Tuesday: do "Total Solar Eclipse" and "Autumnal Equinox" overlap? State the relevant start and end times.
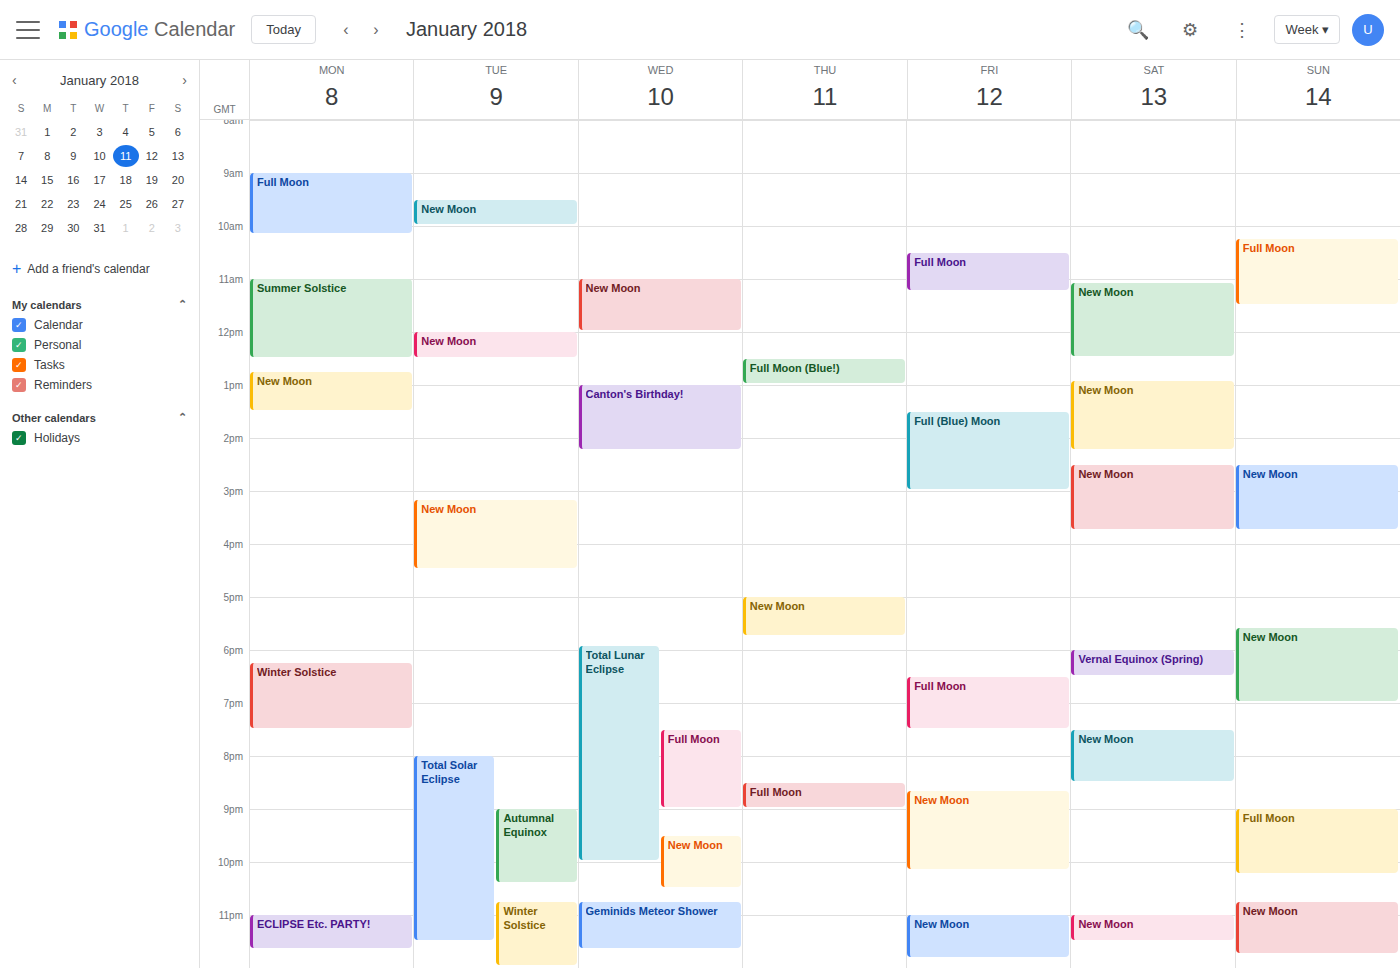
"Autumnal Equinox" runs 9:00 PM to 10:25 PM, inside "Total Solar Eclipse" -- they overlap.